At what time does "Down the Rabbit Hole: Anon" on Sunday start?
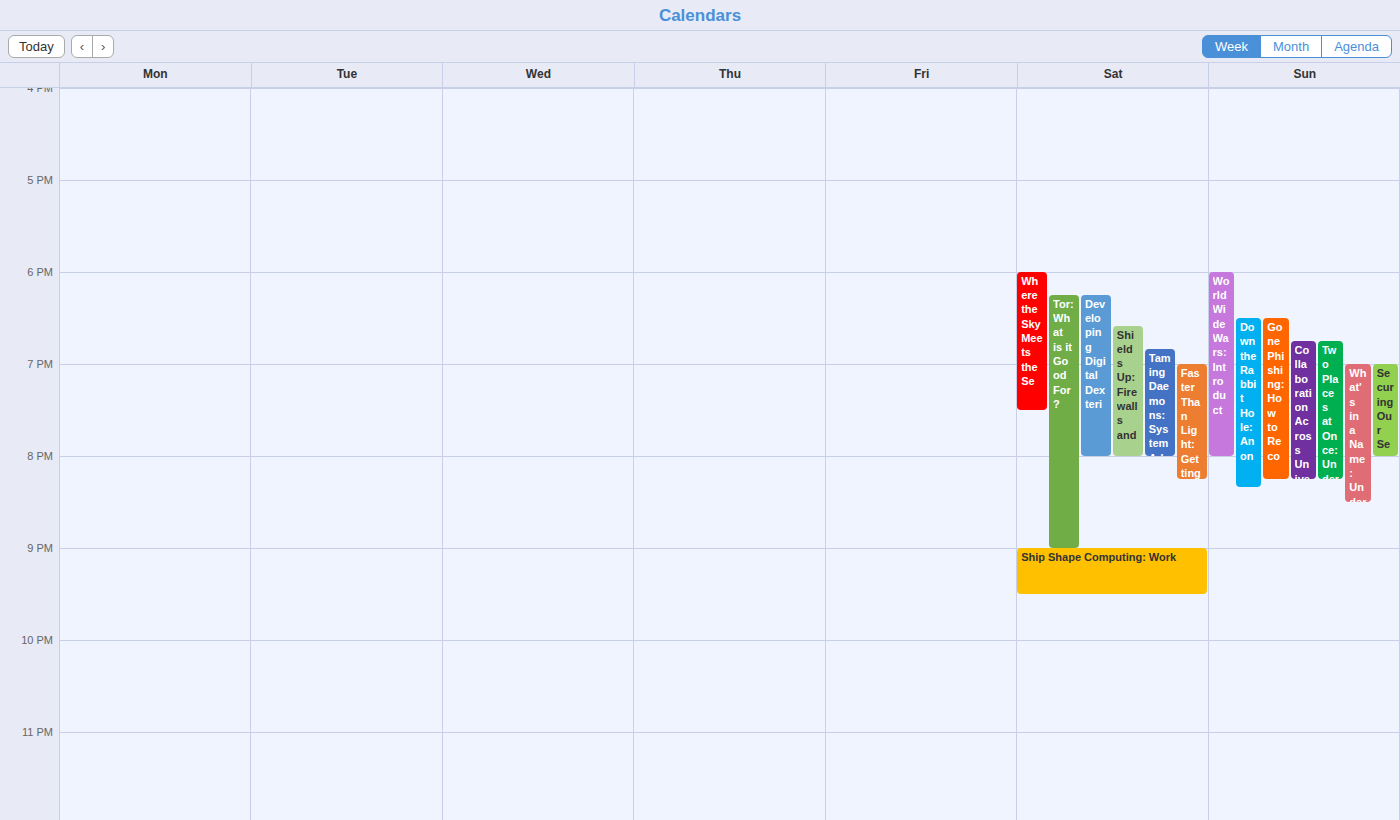
6:30 PM